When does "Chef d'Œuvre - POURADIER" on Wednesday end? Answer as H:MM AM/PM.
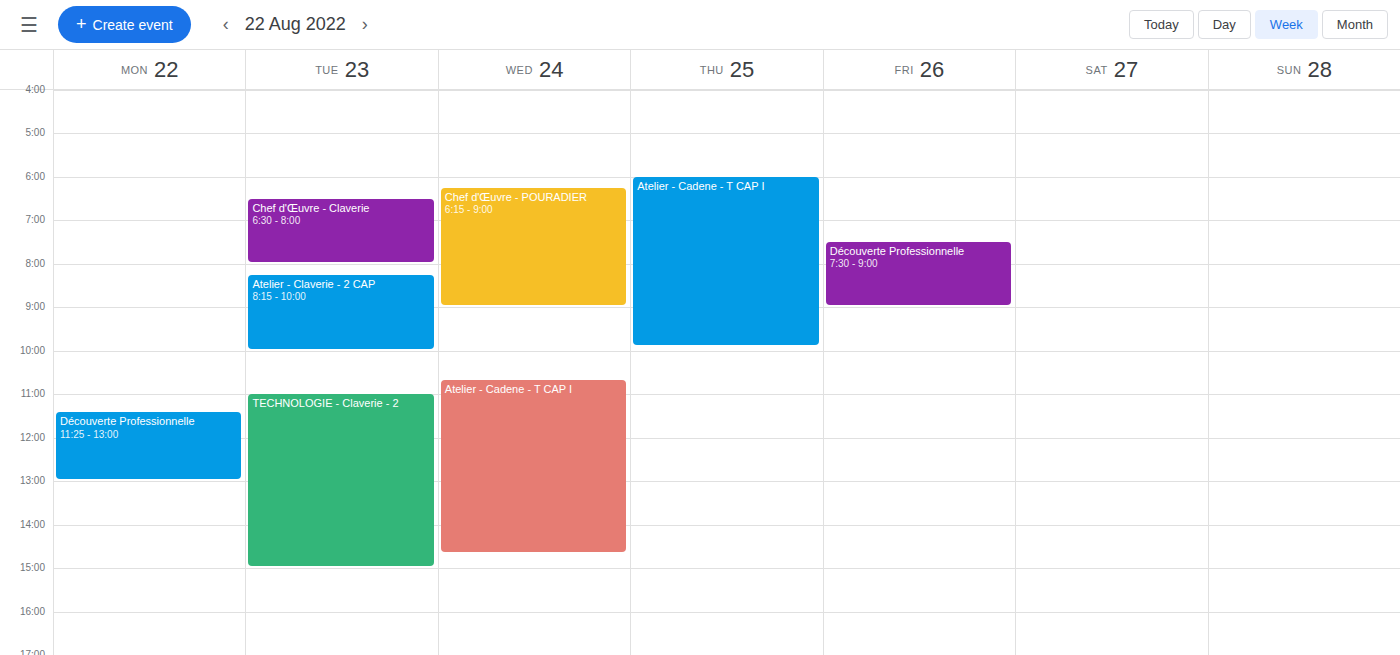
9:00 AM